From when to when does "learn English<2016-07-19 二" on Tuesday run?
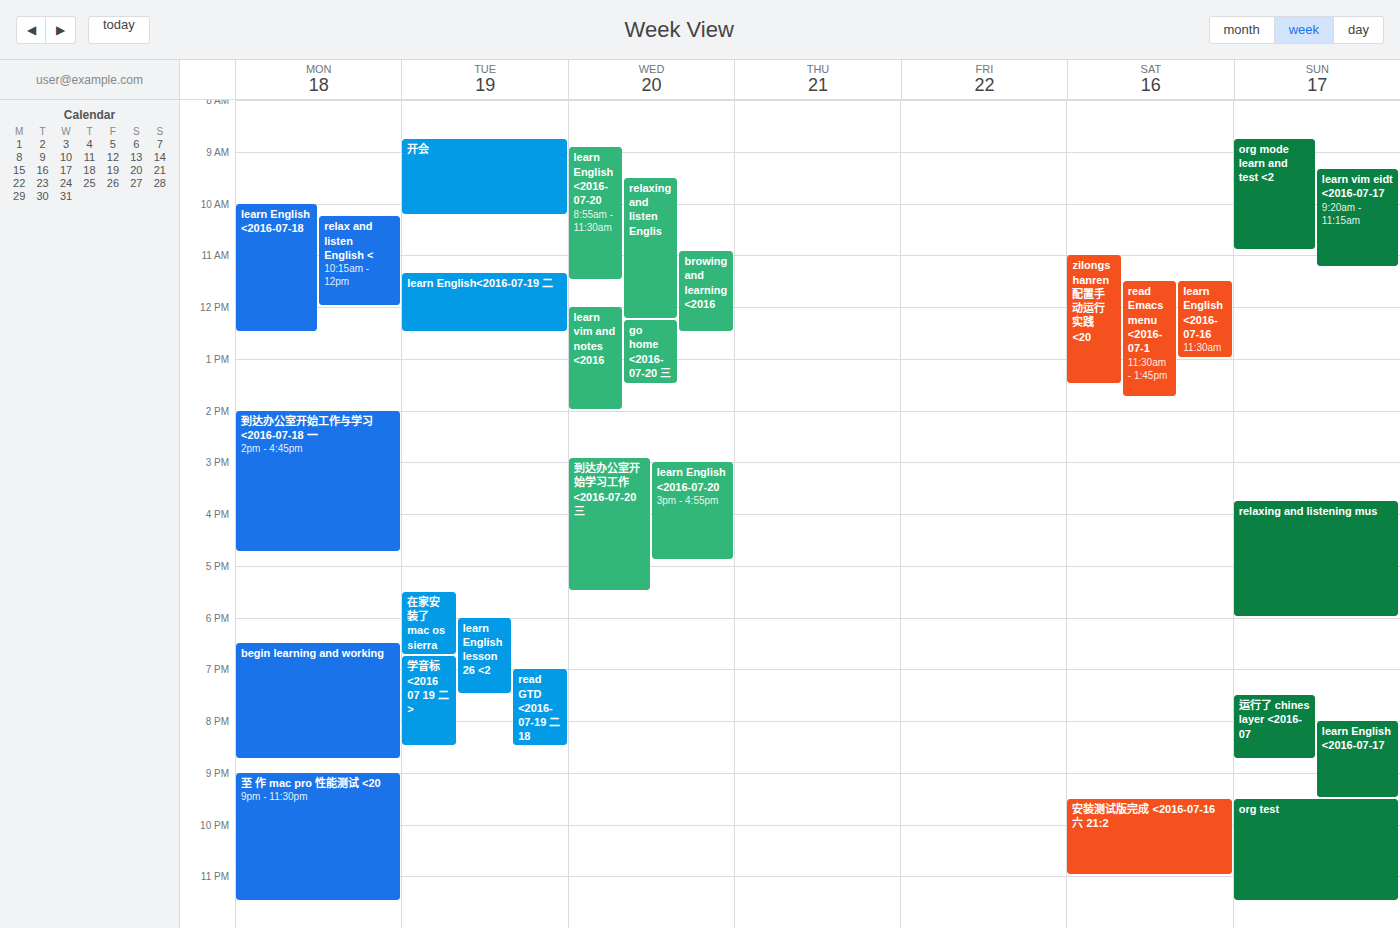
11:20 AM to 12:30 PM